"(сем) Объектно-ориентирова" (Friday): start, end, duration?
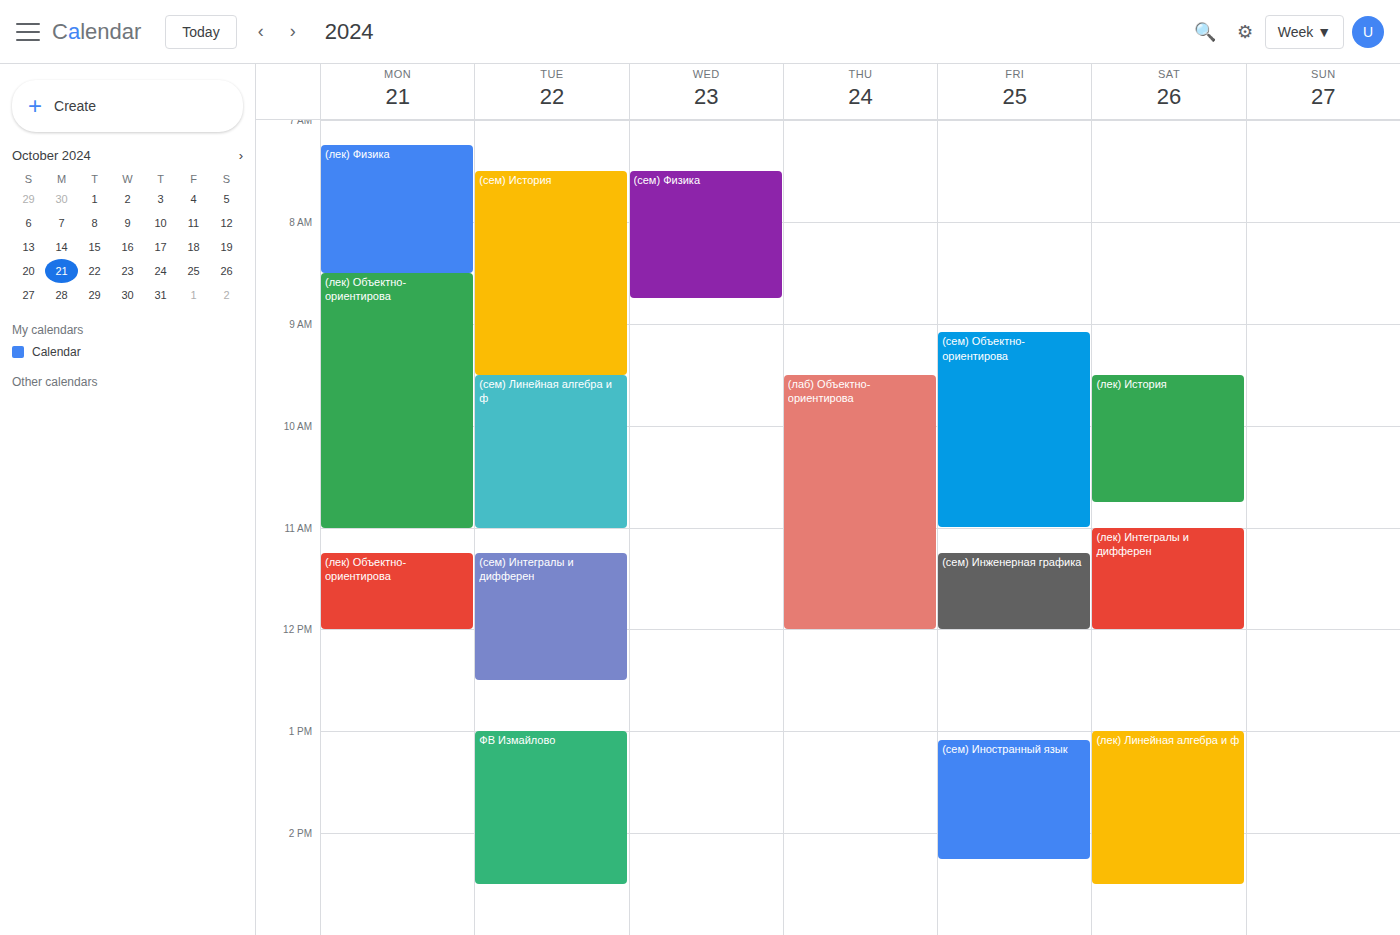
09:05 to 11:00, 1 hour 55 minutes